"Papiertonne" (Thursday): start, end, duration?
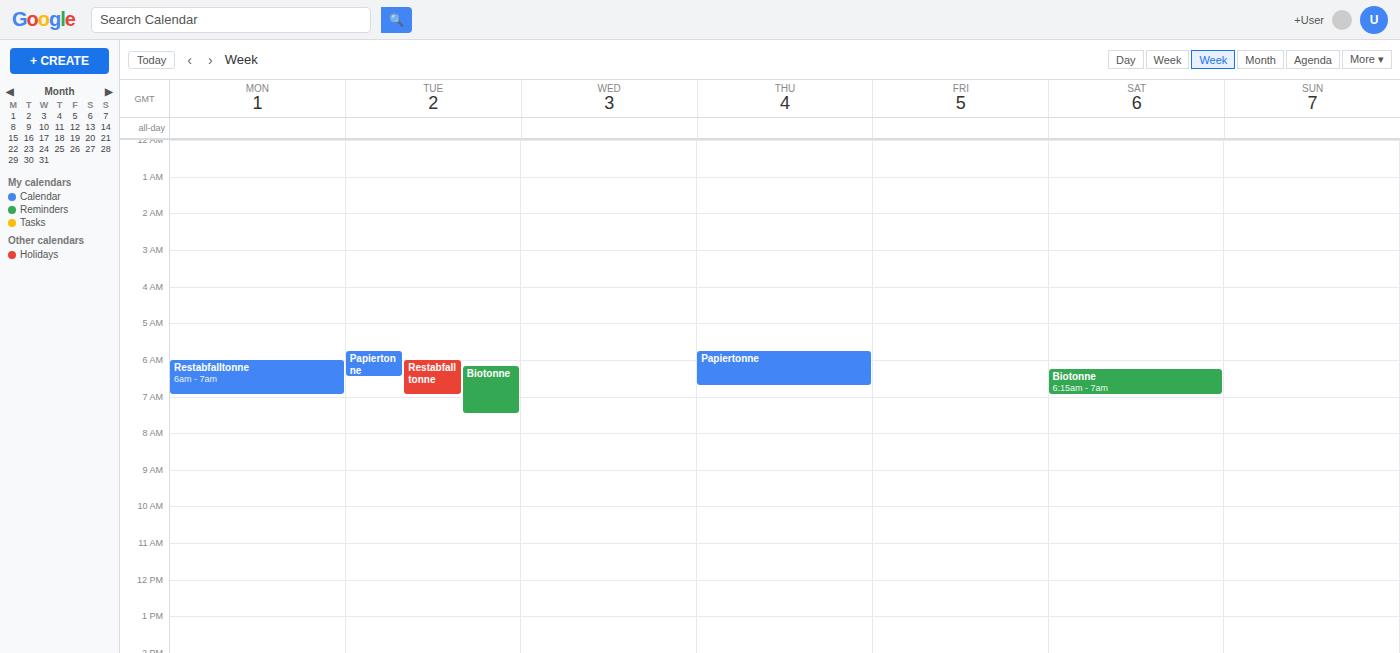
5:45 AM to 6:45 AM, 1 hour